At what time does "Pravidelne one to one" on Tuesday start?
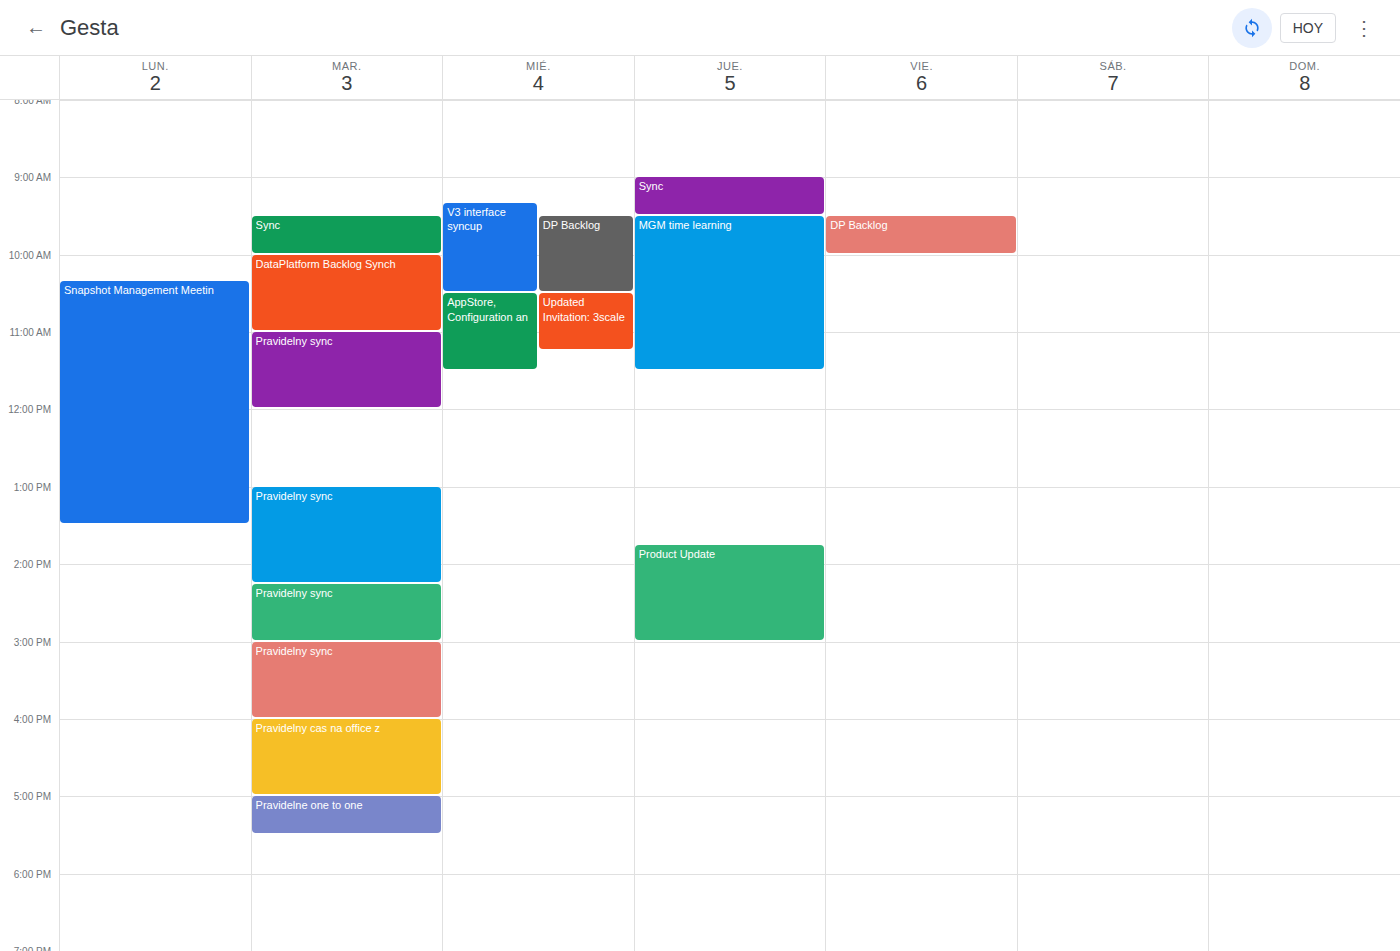
5:00 PM